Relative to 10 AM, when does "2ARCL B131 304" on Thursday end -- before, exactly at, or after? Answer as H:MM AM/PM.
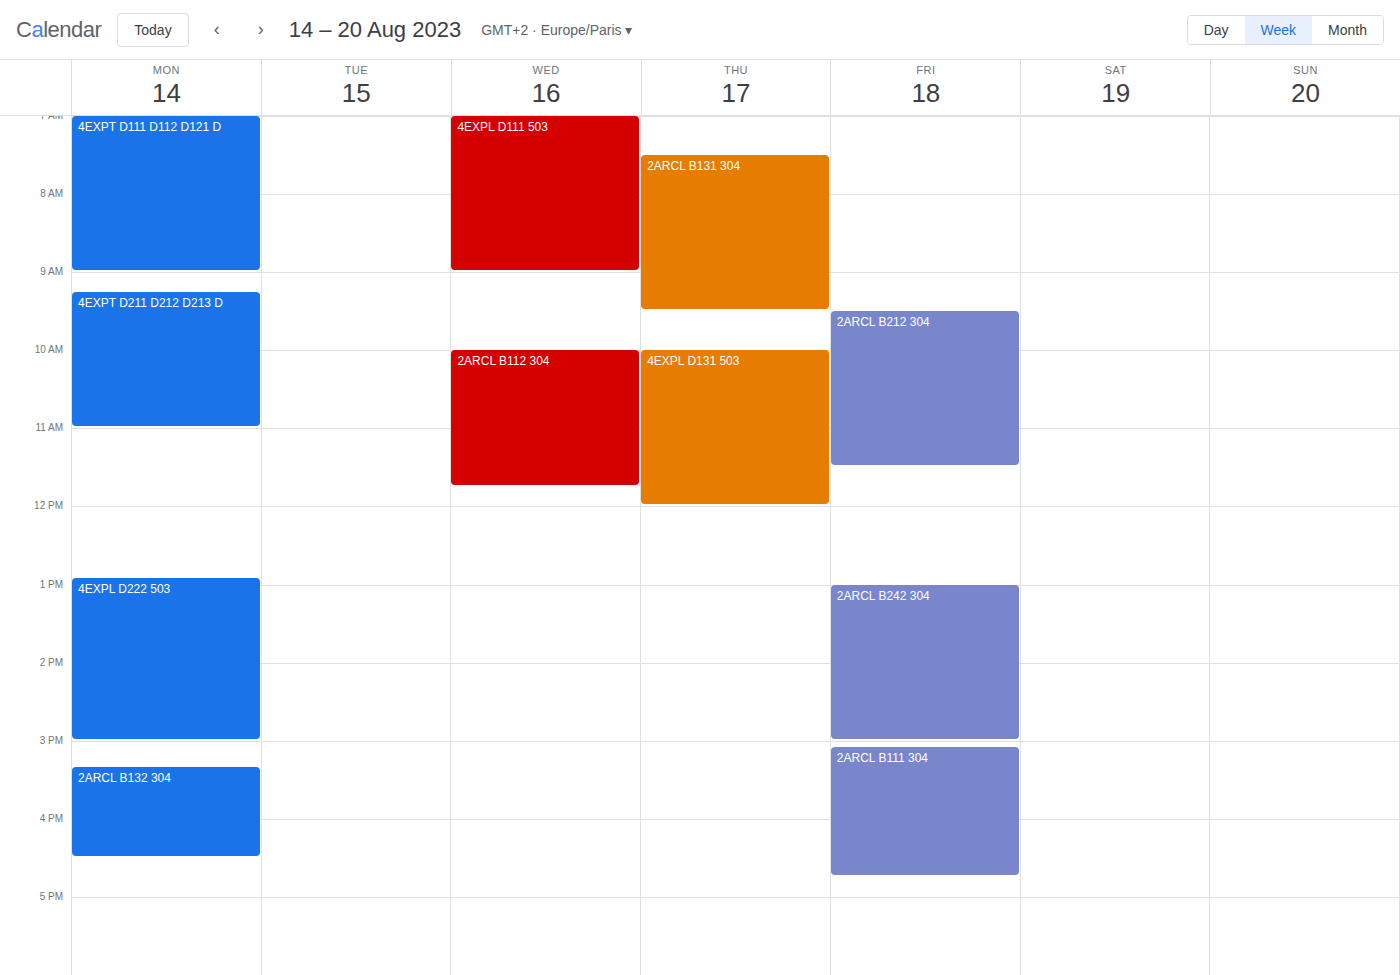
9:30 AM -- before 10 AM, 30 minutes above the 10 AM line.